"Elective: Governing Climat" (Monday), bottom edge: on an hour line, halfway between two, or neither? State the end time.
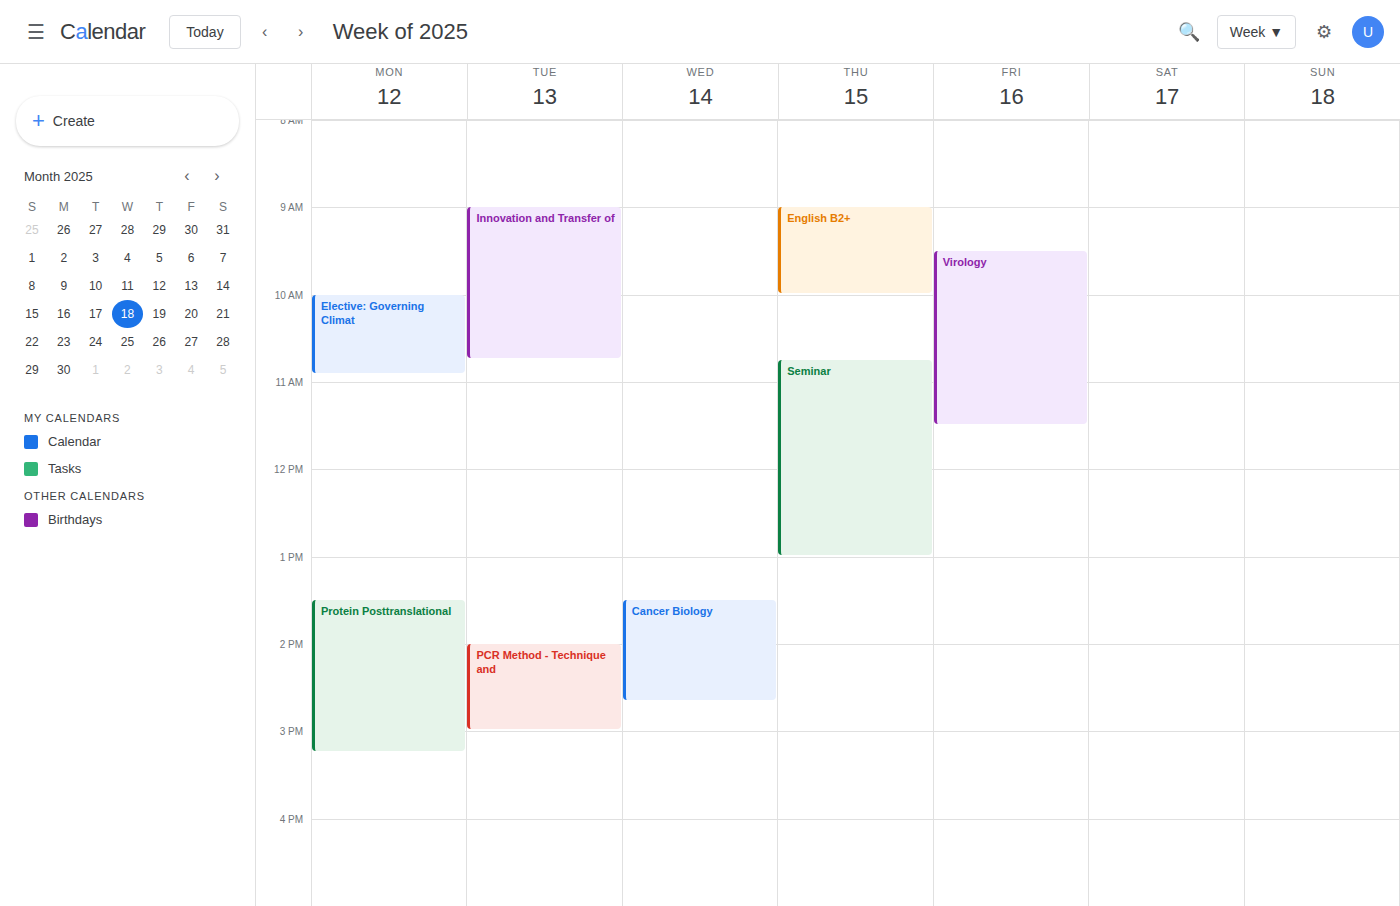
10:55 AM -- neither: 55 minutes below the 10 AM line and 5 minutes above the 11 AM line.